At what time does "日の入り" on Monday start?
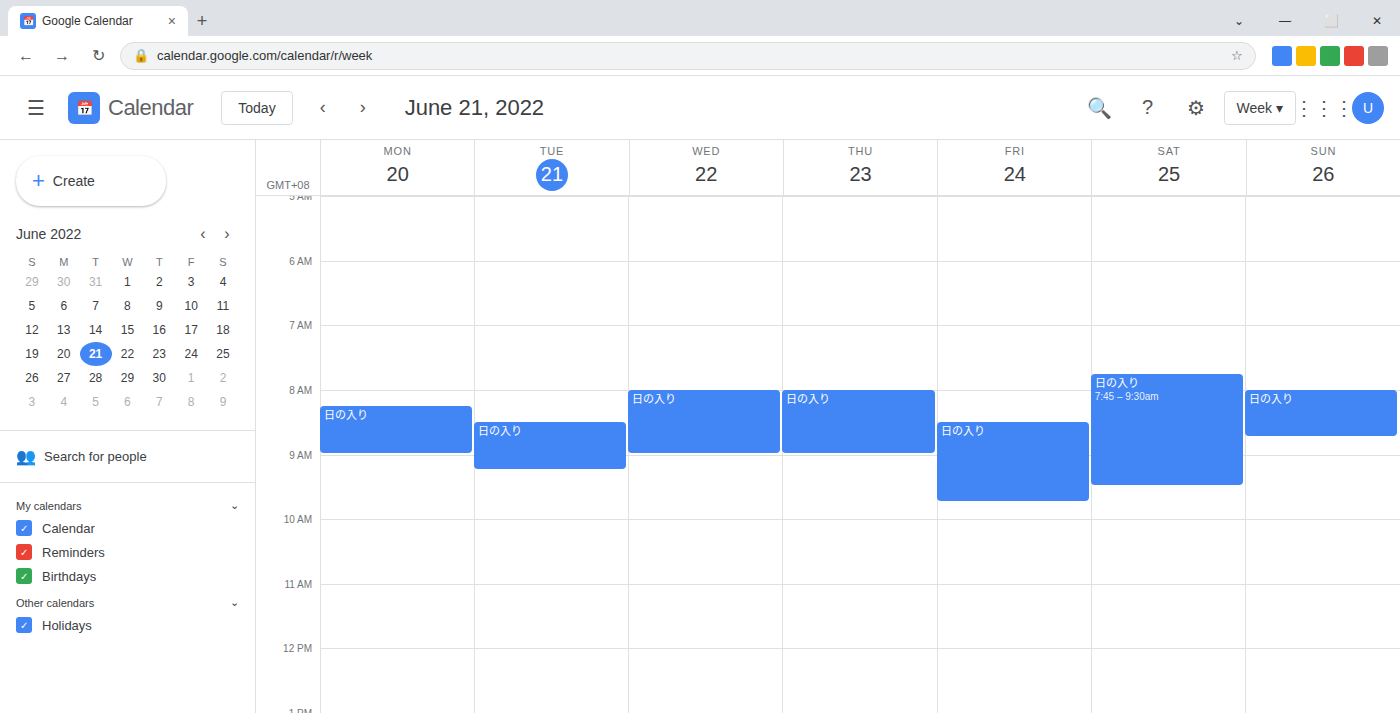
08:15